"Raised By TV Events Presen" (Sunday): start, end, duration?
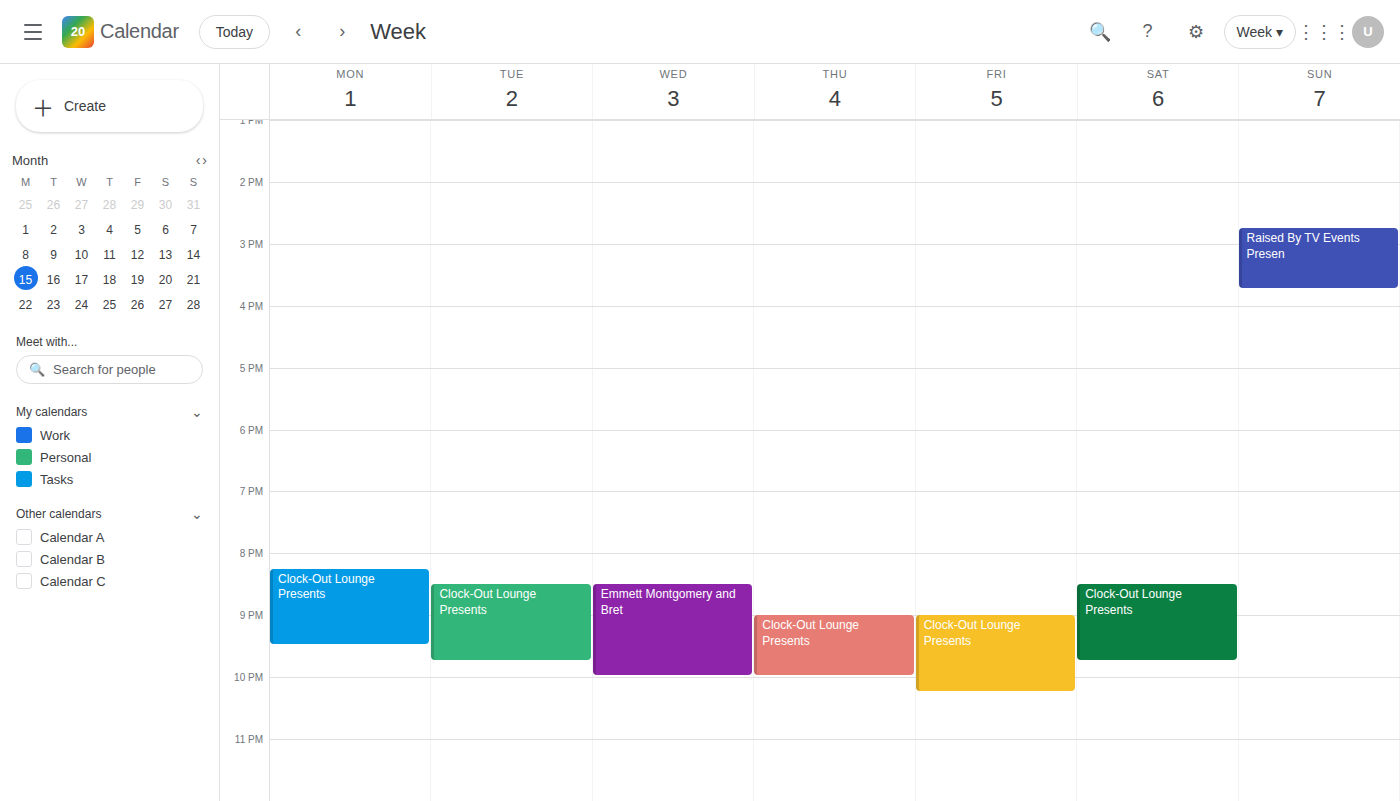
2:45 PM to 3:45 PM, 1 hour